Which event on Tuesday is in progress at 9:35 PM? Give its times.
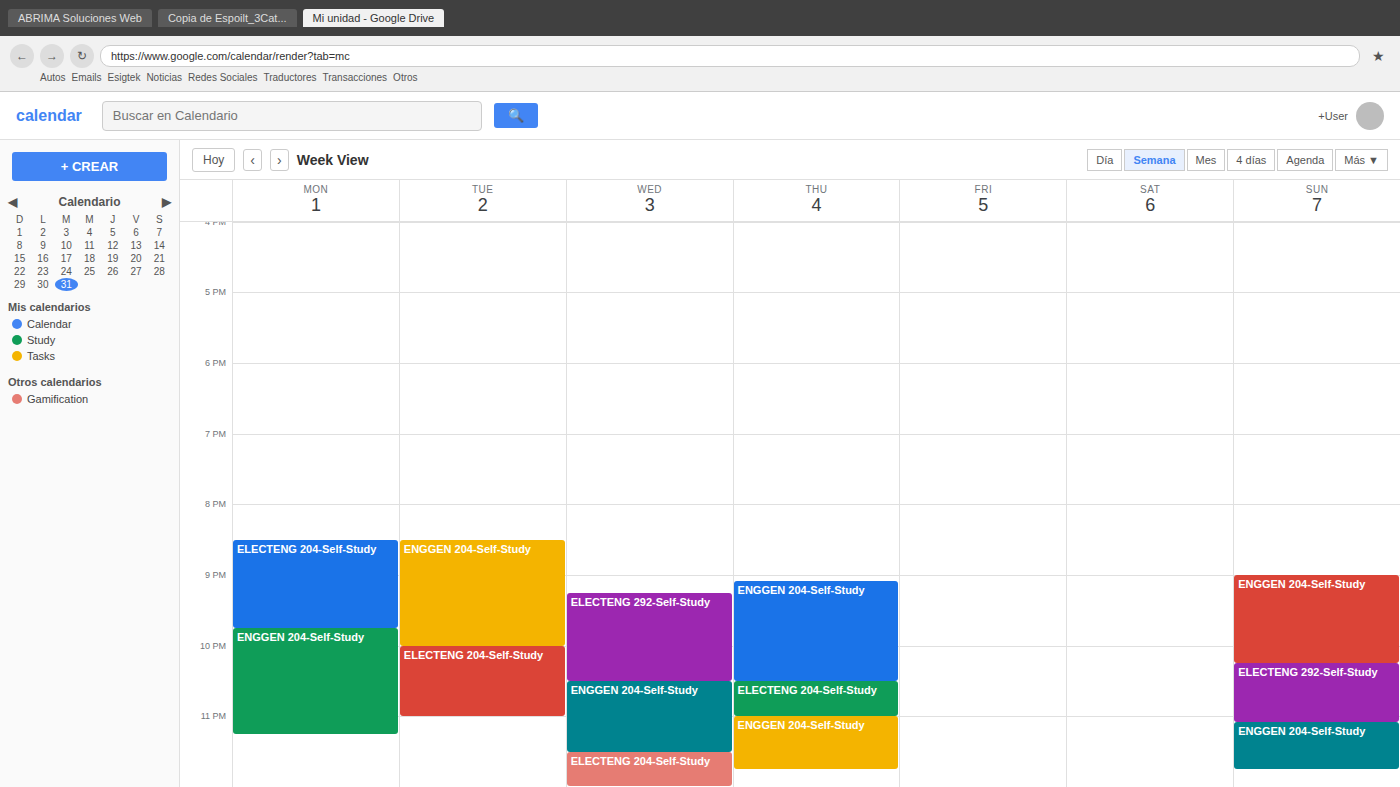
"ENGGEN 204-Self-Study", 8:30 PM to 10:00 PM